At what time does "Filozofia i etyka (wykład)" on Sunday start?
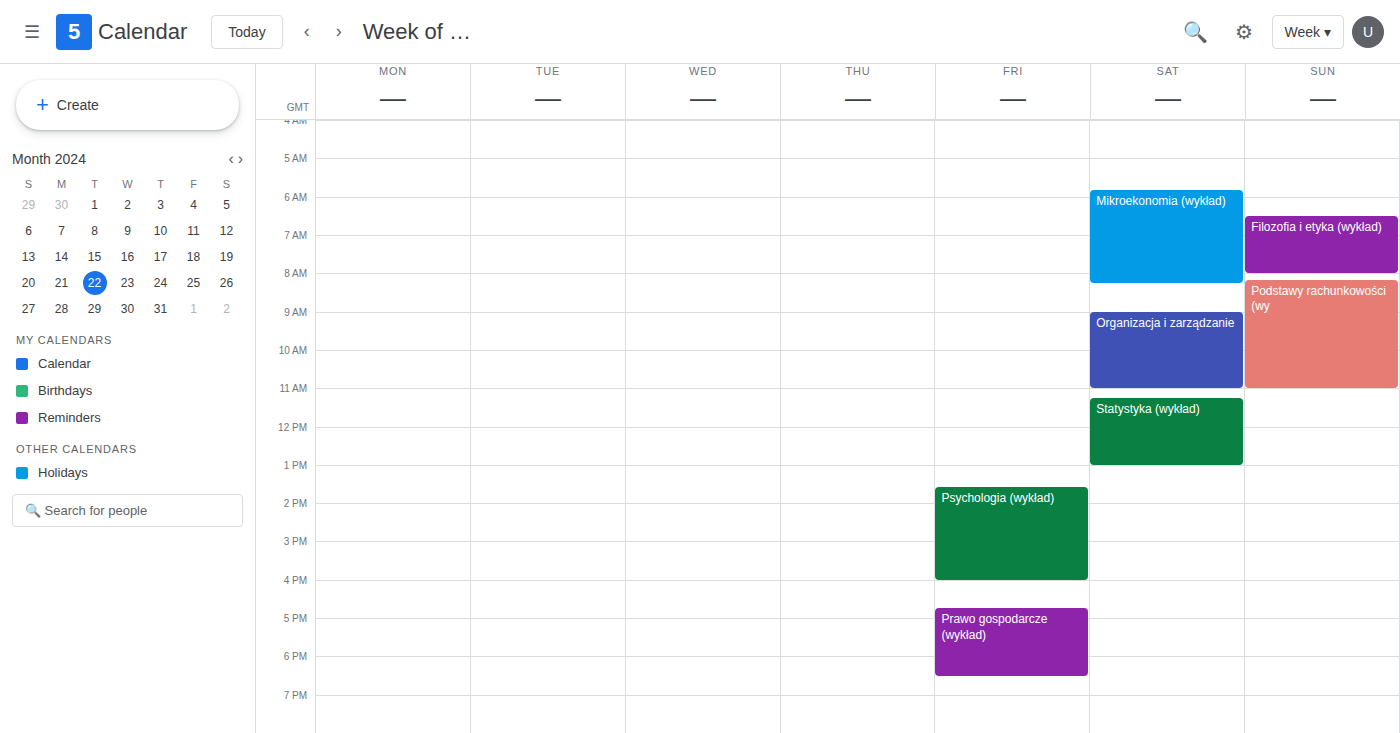
6:30 AM